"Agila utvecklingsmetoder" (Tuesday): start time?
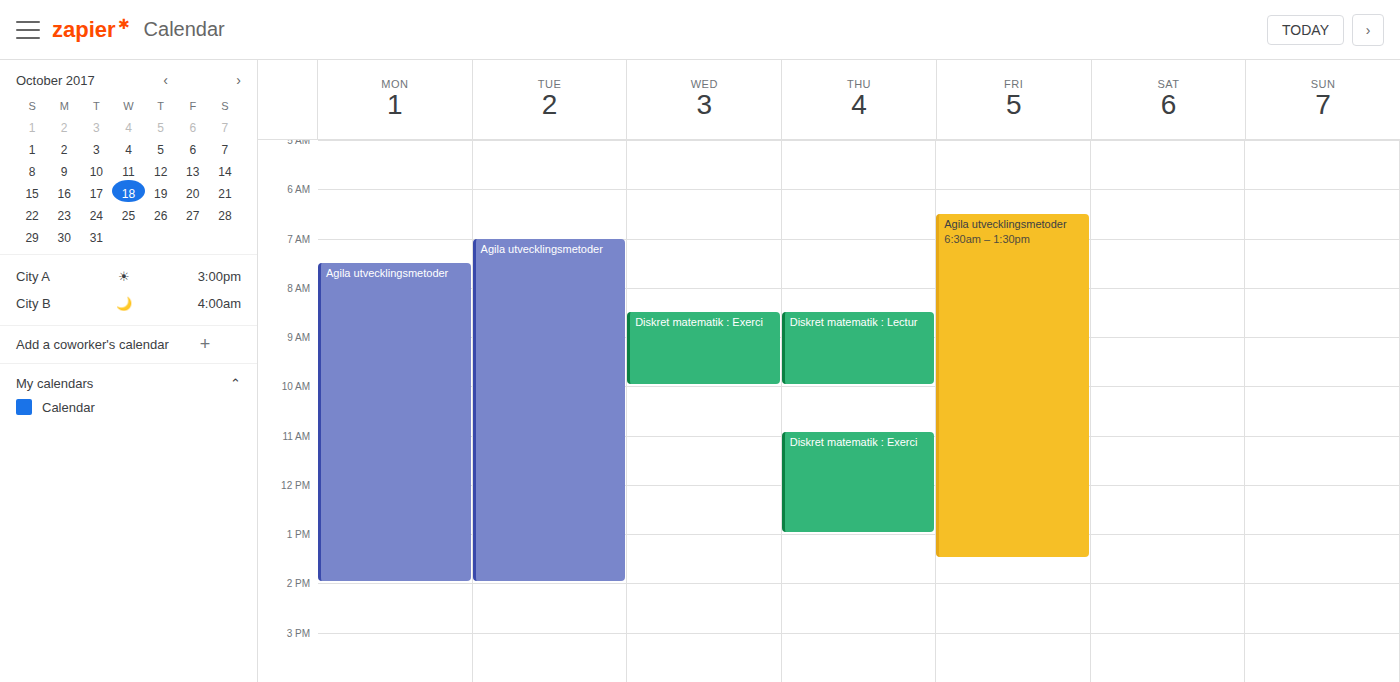
7:00 AM